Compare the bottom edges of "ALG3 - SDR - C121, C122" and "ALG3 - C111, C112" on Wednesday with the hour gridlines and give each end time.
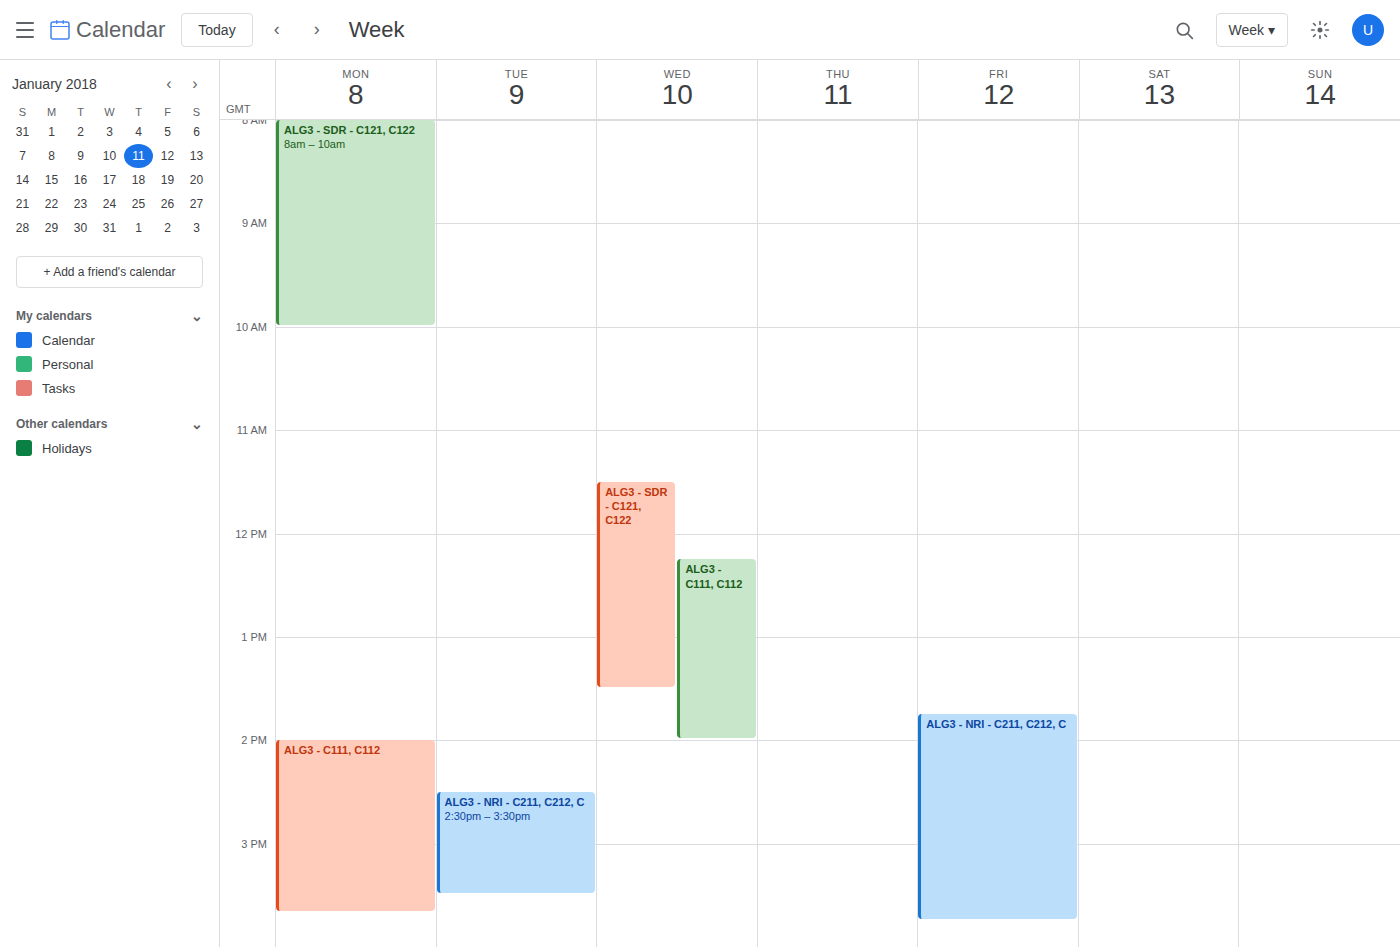
"ALG3 - SDR - C121, C122": 1:30 PM, halfway between the 1 PM and 2 PM lines. "ALG3 - C111, C112": 2:00 PM, exactly on the 2 PM line.